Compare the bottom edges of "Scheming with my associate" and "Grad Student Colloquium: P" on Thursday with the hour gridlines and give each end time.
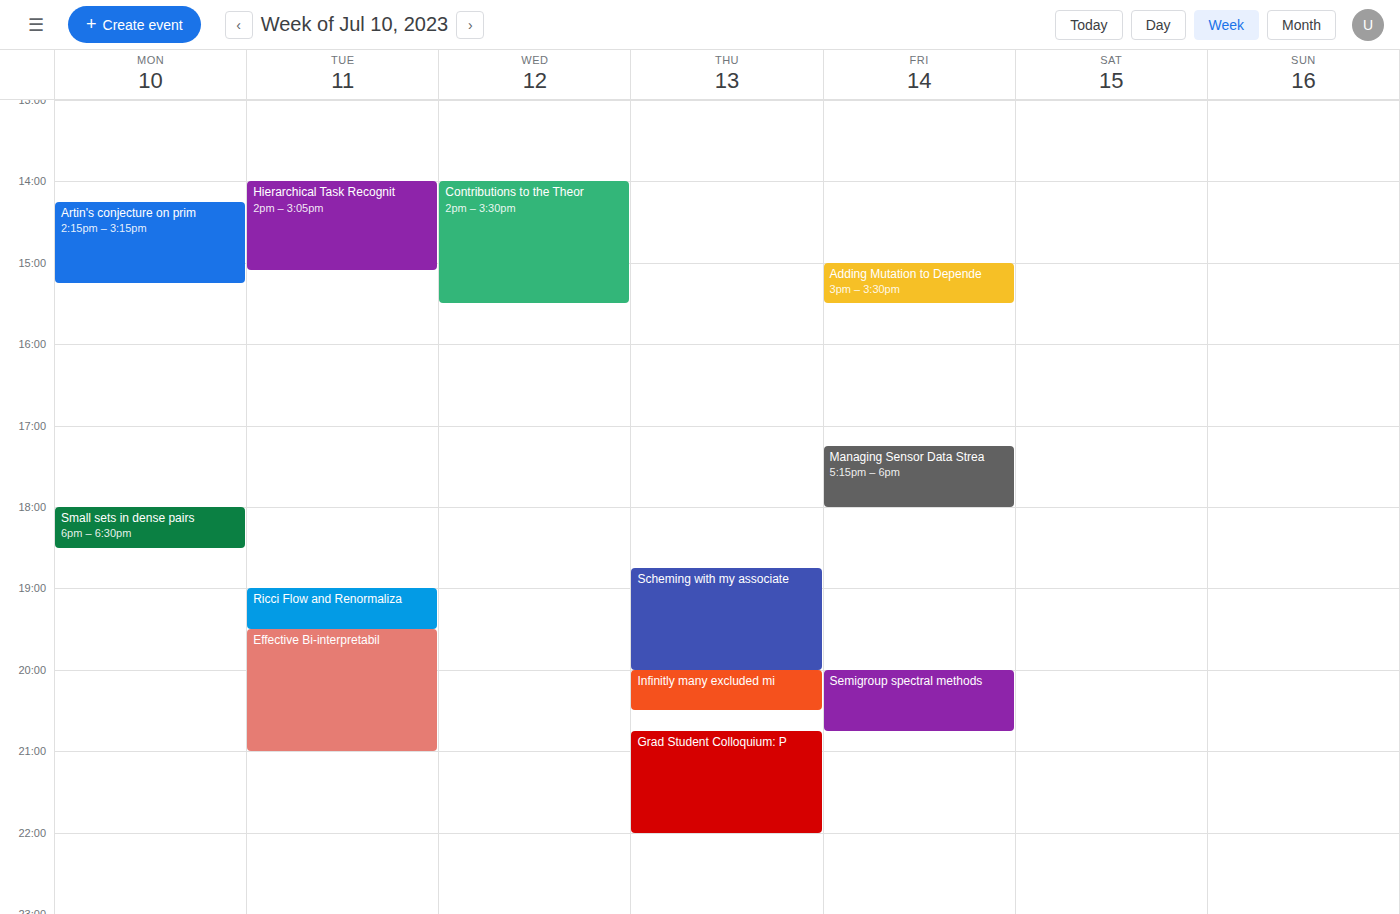
"Scheming with my associate": 20:00, exactly on the 20:00 line. "Grad Student Colloquium: P": 22:00, exactly on the 22:00 line.